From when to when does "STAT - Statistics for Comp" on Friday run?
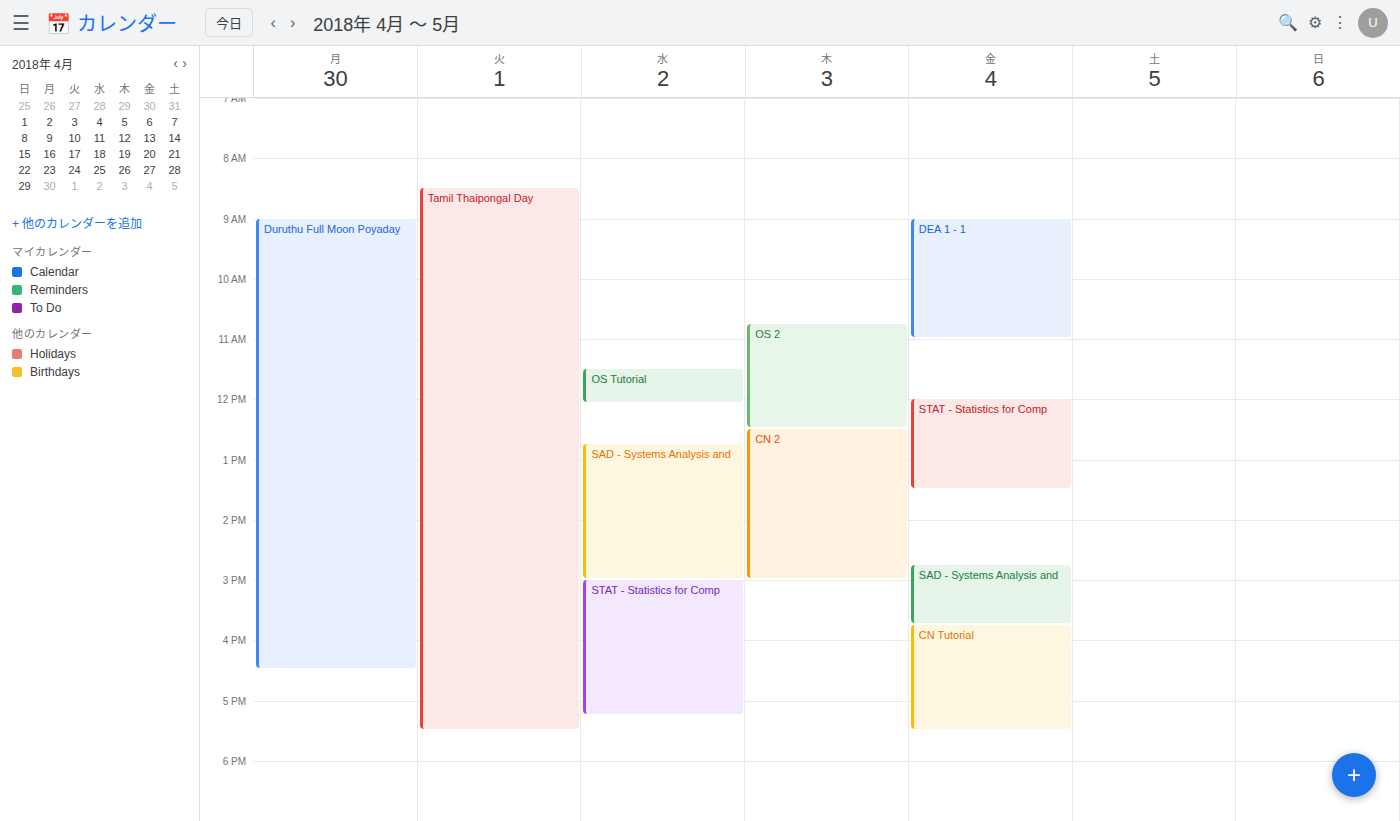
12:00 PM to 1:30 PM